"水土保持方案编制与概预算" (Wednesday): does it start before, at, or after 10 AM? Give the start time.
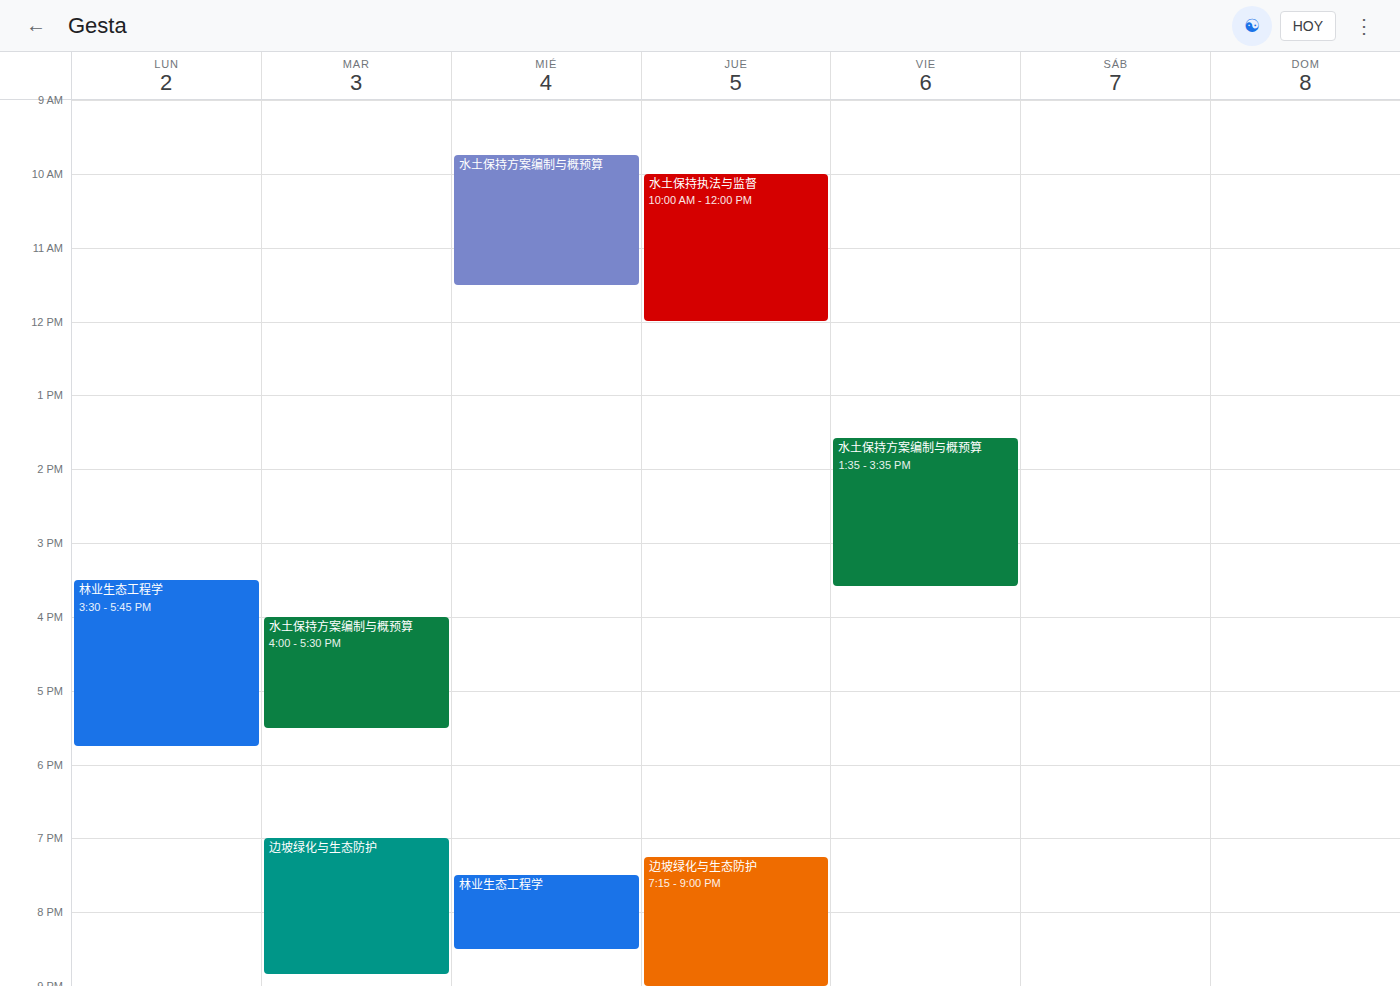
9:45 AM -- before 10 AM, 15 minutes above the 10 AM line.